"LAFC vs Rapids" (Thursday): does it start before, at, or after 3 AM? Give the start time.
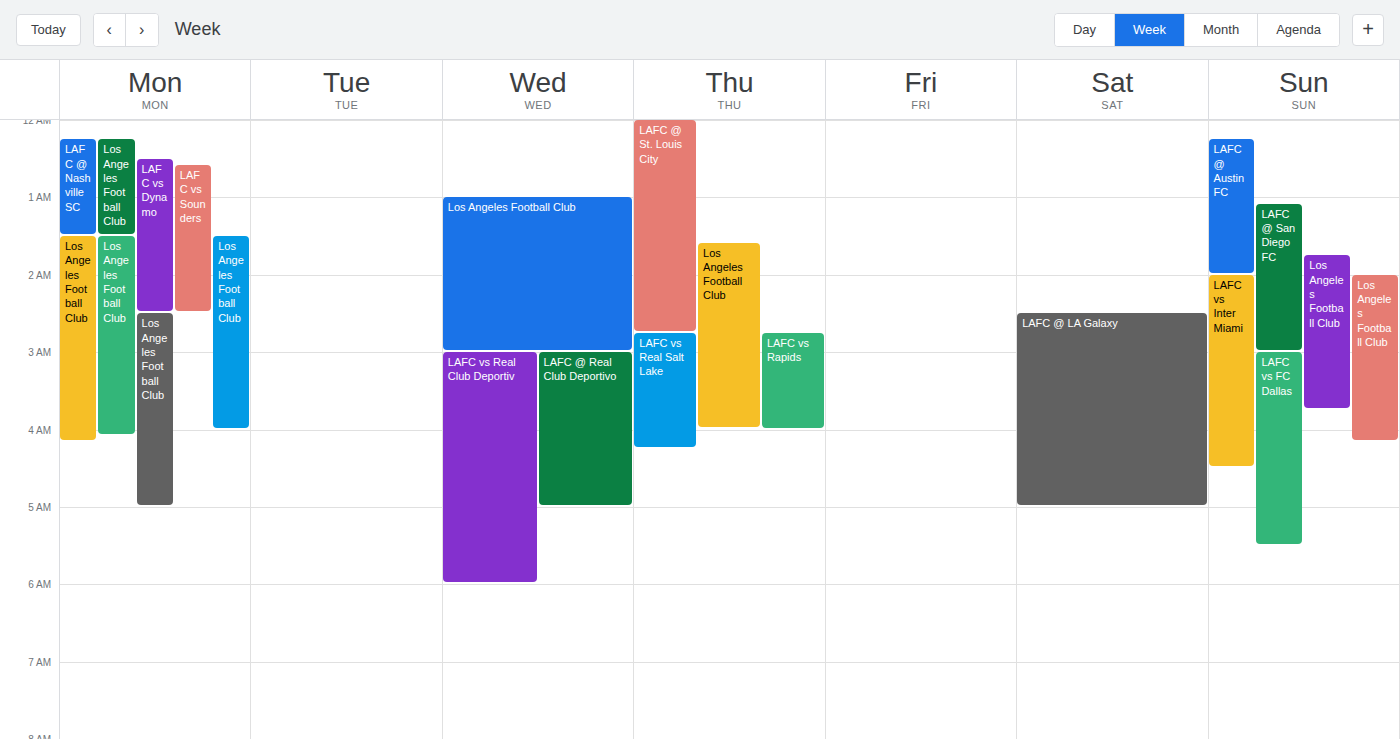
2:45 AM -- before 3 AM, 15 minutes above the 3 AM line.